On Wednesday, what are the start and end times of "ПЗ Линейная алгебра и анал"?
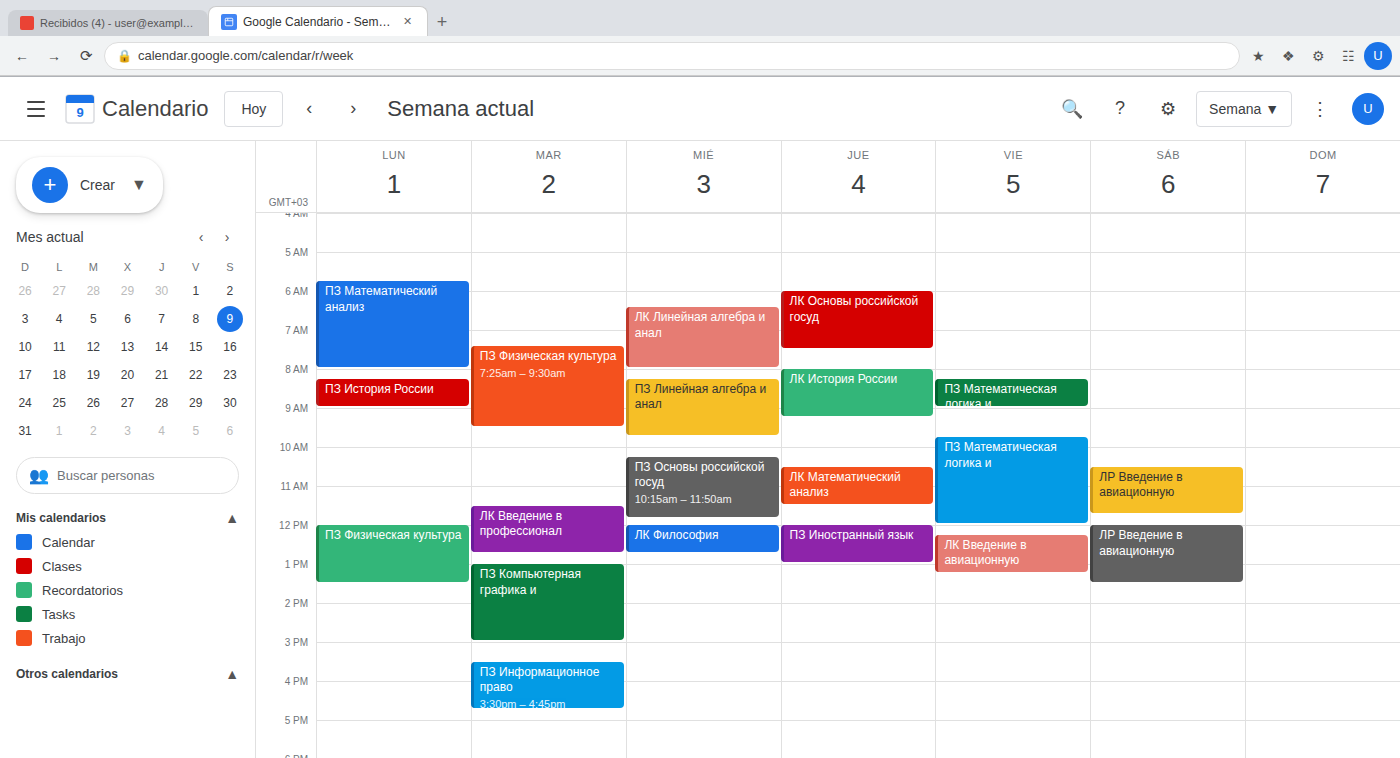
08:15 to 09:45